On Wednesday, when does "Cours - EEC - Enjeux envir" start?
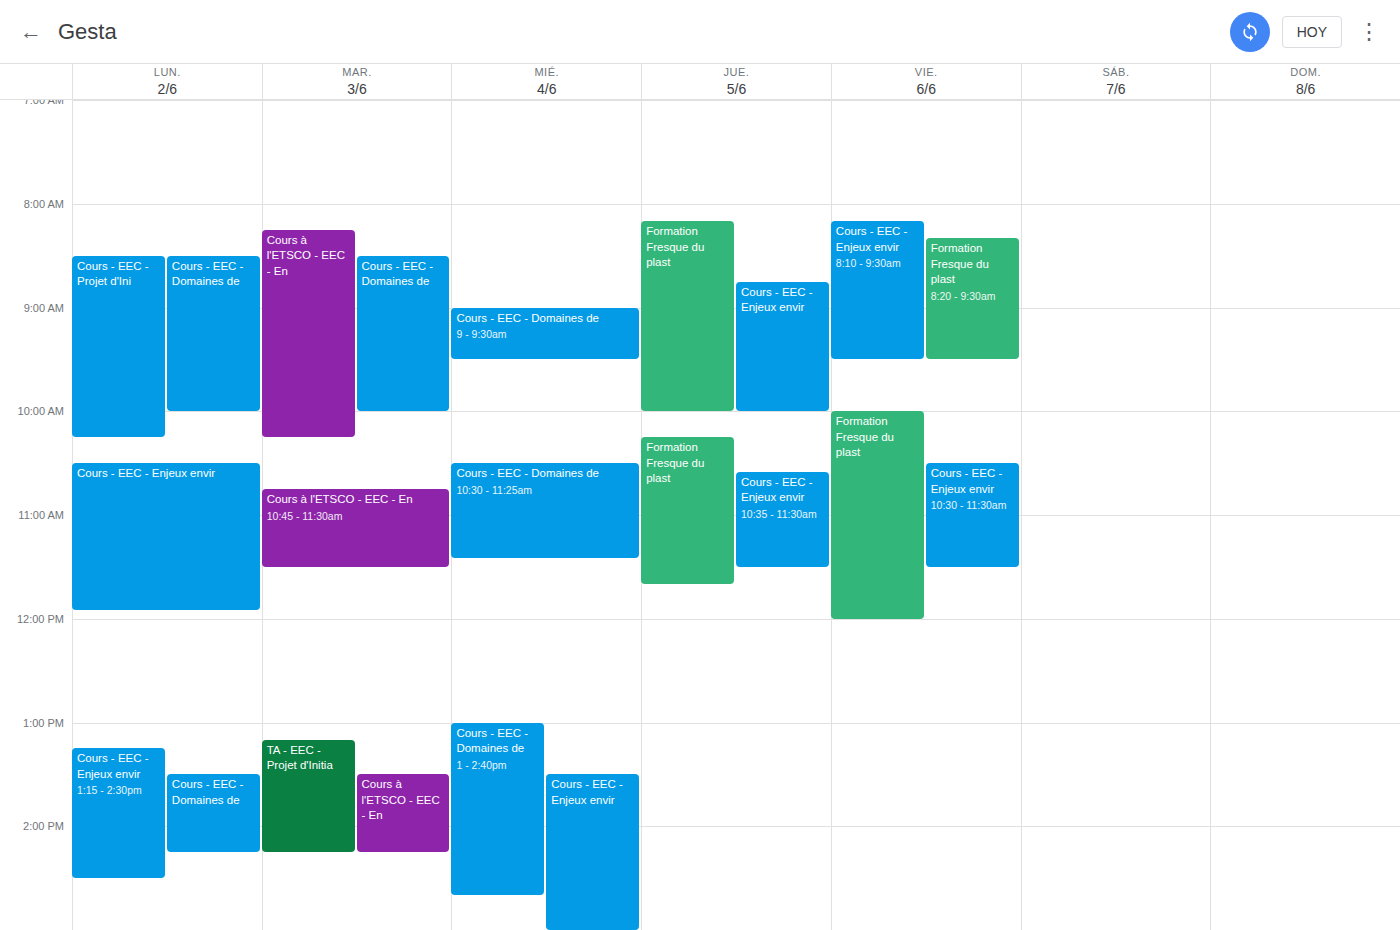
1:30 PM